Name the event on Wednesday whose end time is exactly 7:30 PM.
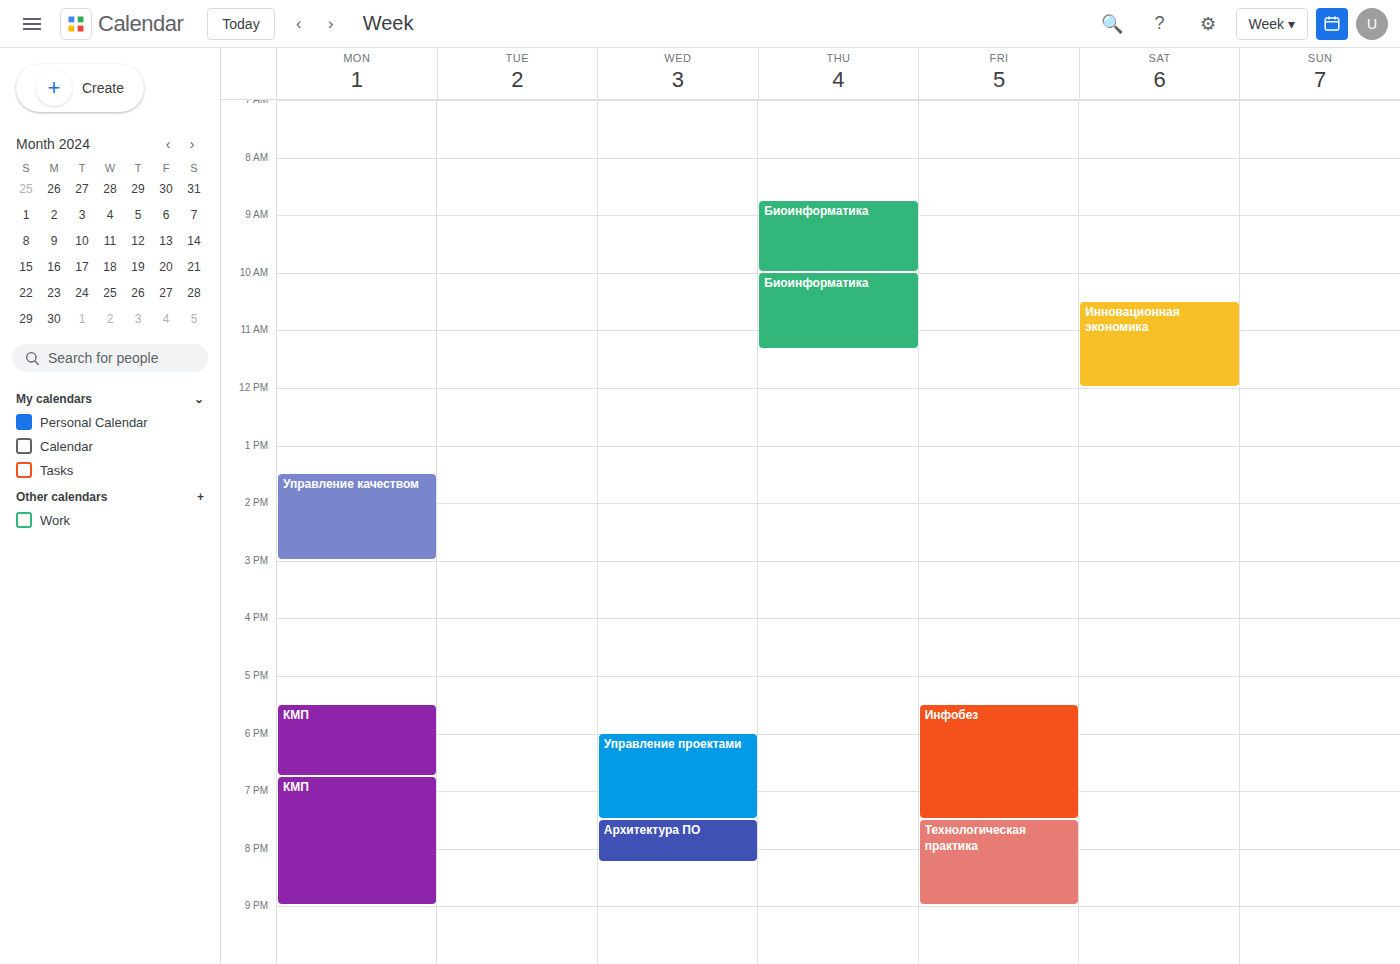
"Управление проектами"